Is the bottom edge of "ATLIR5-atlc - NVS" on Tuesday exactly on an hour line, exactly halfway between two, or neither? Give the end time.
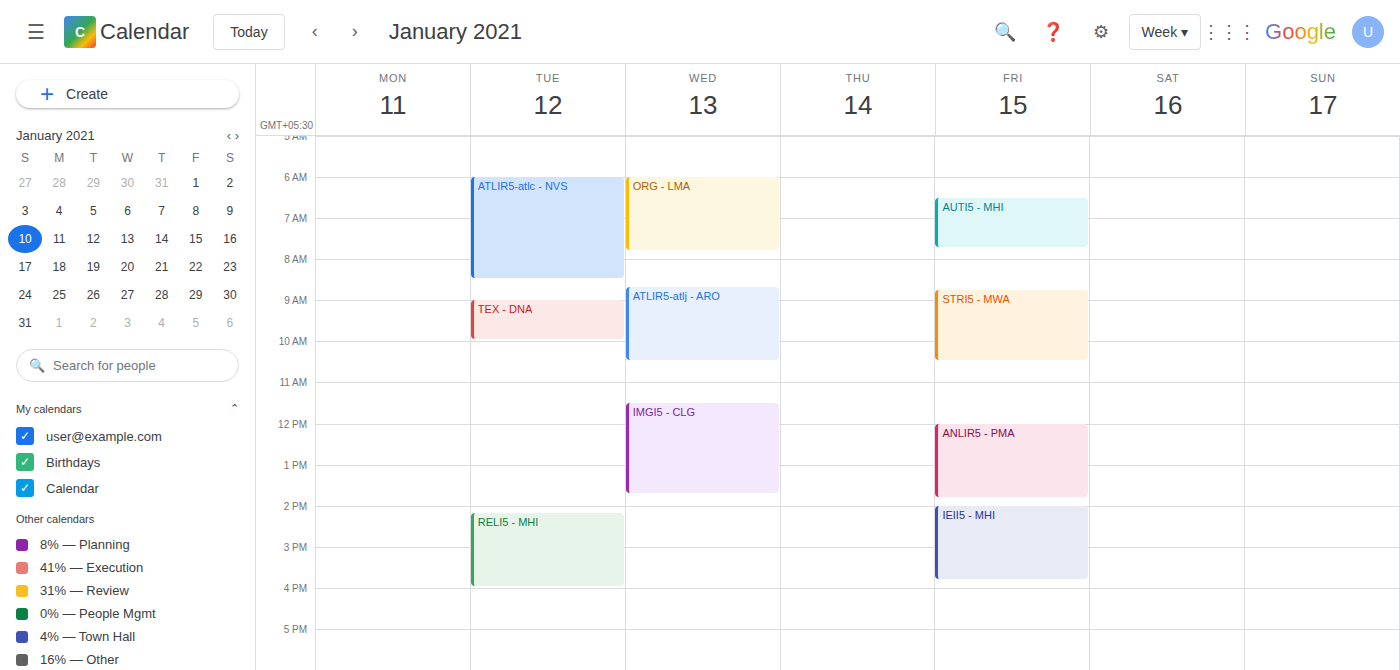
8:30 AM -- halfway between the 8 AM and 9 AM lines.